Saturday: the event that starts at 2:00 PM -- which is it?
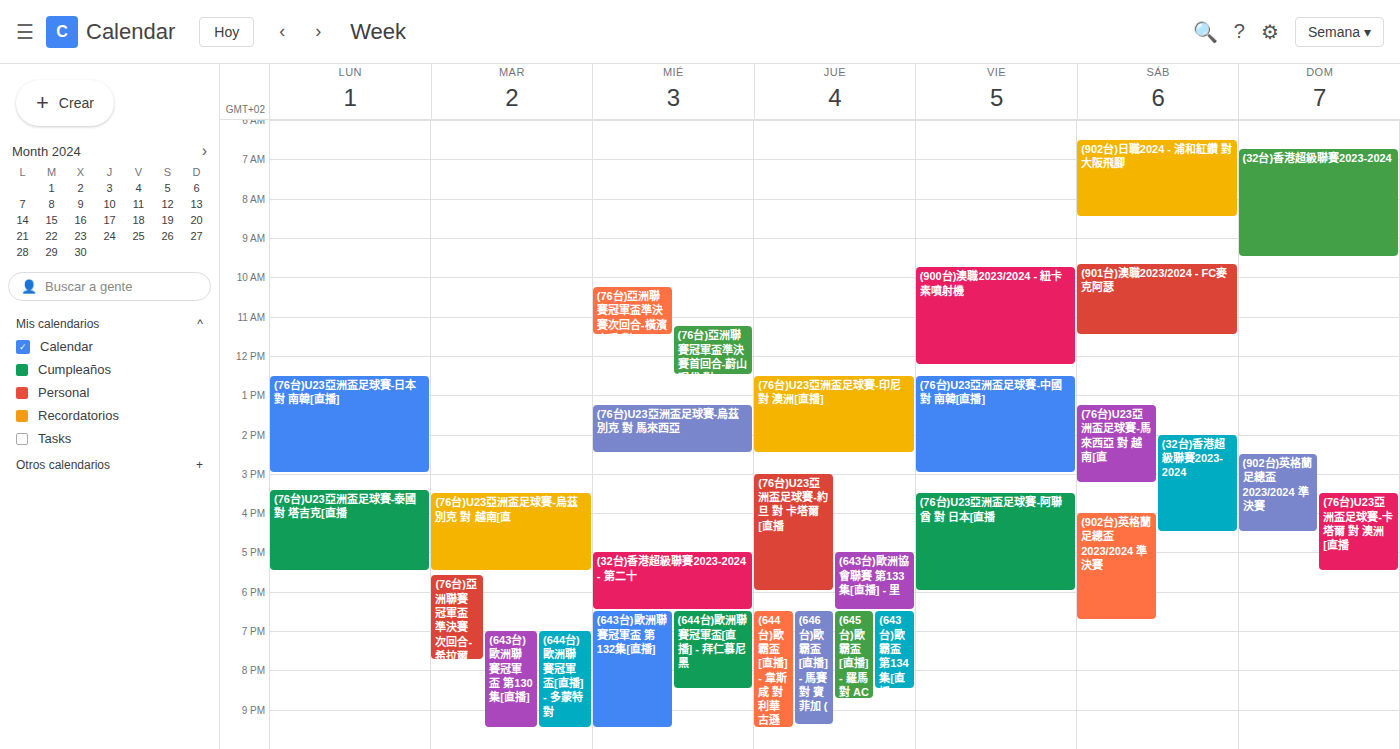
"(32台)香港超級聯賽2023-2024"